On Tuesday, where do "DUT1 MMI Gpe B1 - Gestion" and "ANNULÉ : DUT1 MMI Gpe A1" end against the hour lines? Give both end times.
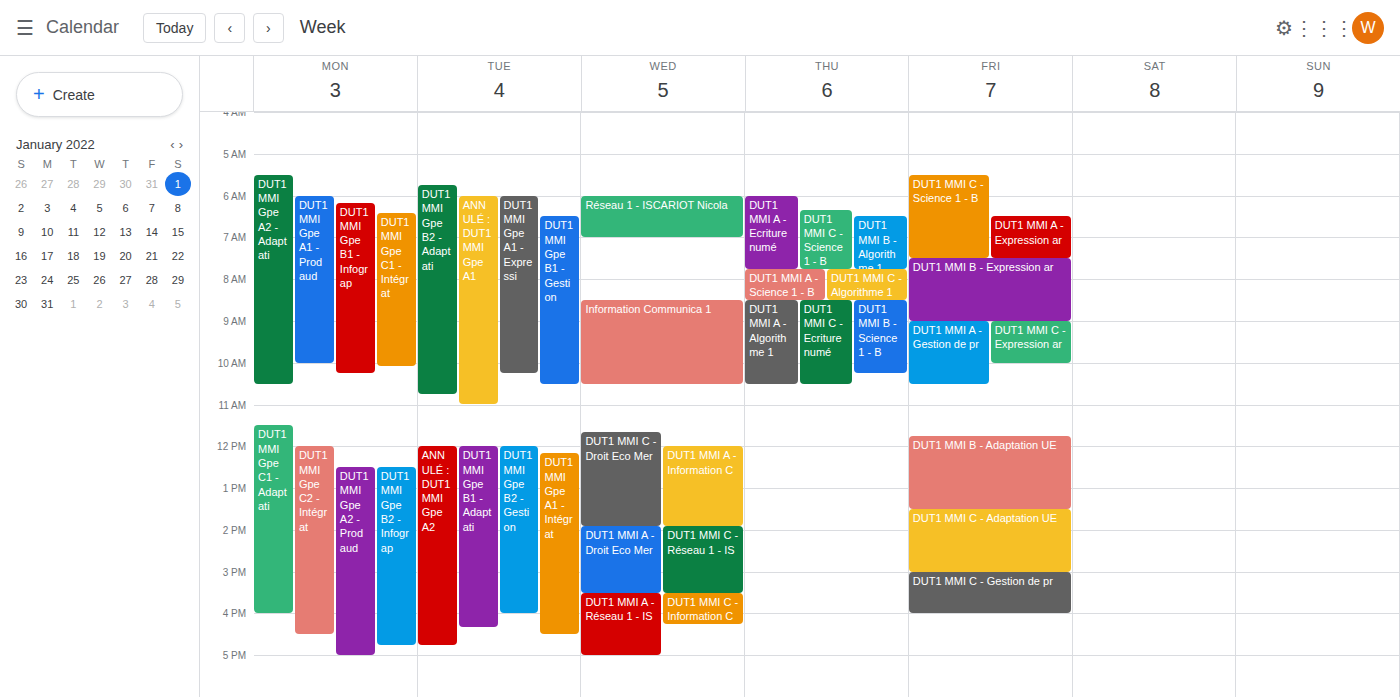
"DUT1 MMI Gpe B1 - Gestion": 10:30 AM, halfway between the 10 AM and 11 AM lines. "ANNULÉ : DUT1 MMI Gpe A1": 11:00 AM, exactly on the 11 AM line.